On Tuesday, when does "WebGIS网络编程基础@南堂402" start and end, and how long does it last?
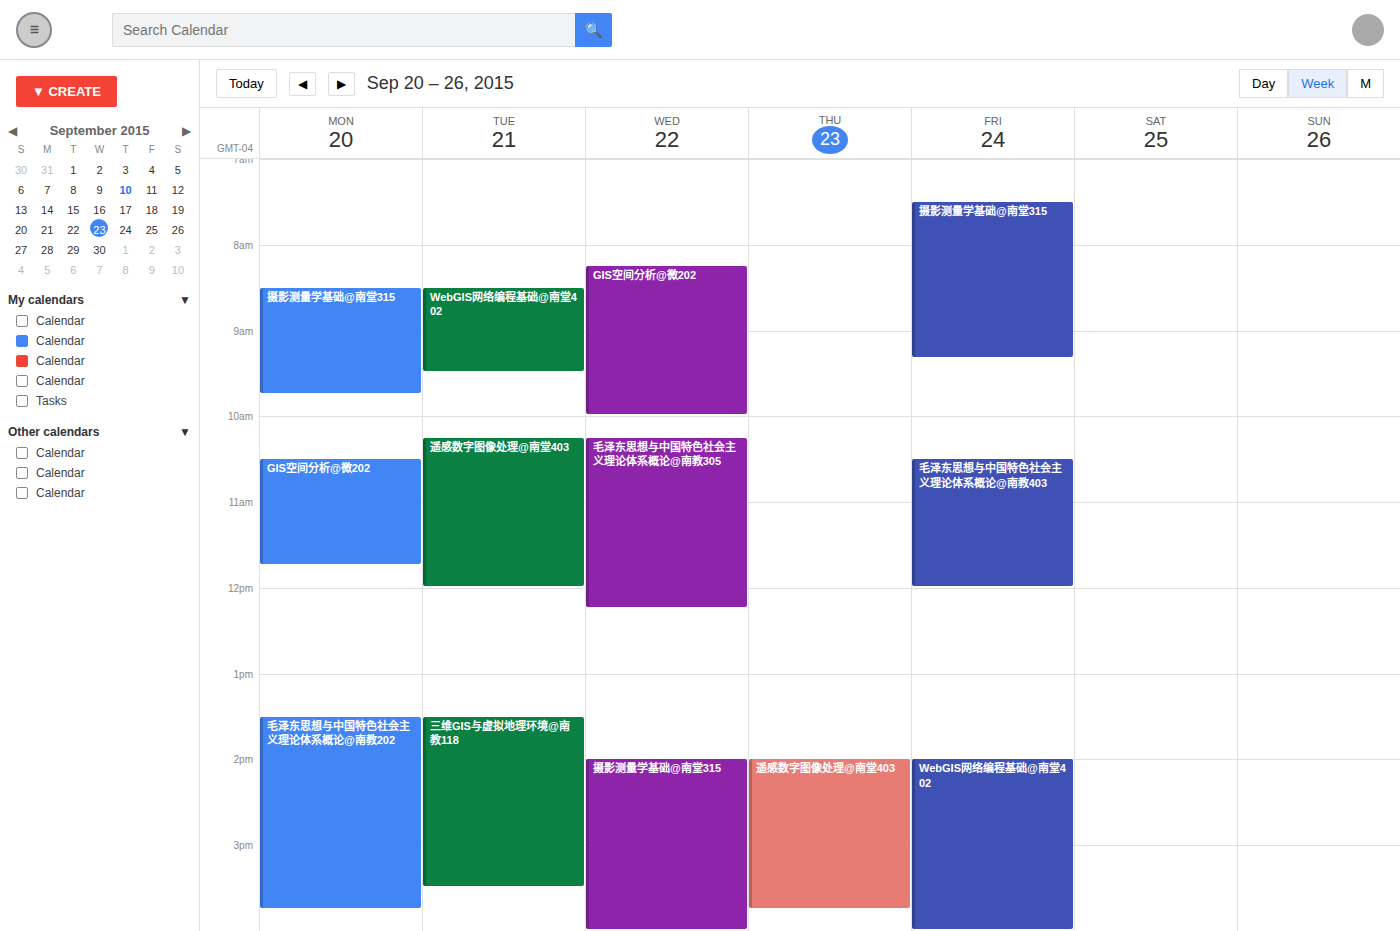
8:30 AM to 9:30 AM, 1 hour